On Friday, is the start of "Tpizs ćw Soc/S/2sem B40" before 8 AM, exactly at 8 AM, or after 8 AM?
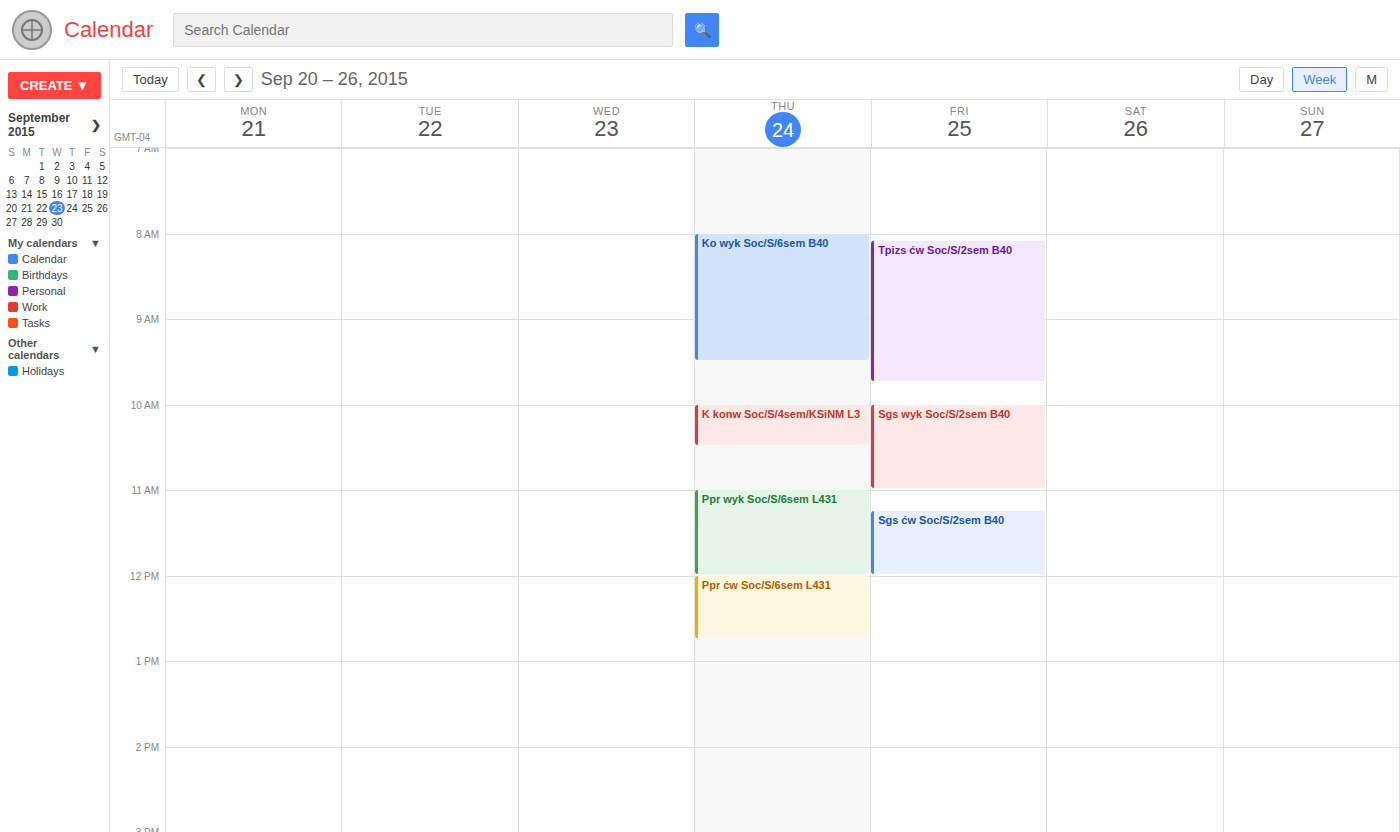
8:05 AM -- after 8 AM, 5 minutes below the 8 AM line.